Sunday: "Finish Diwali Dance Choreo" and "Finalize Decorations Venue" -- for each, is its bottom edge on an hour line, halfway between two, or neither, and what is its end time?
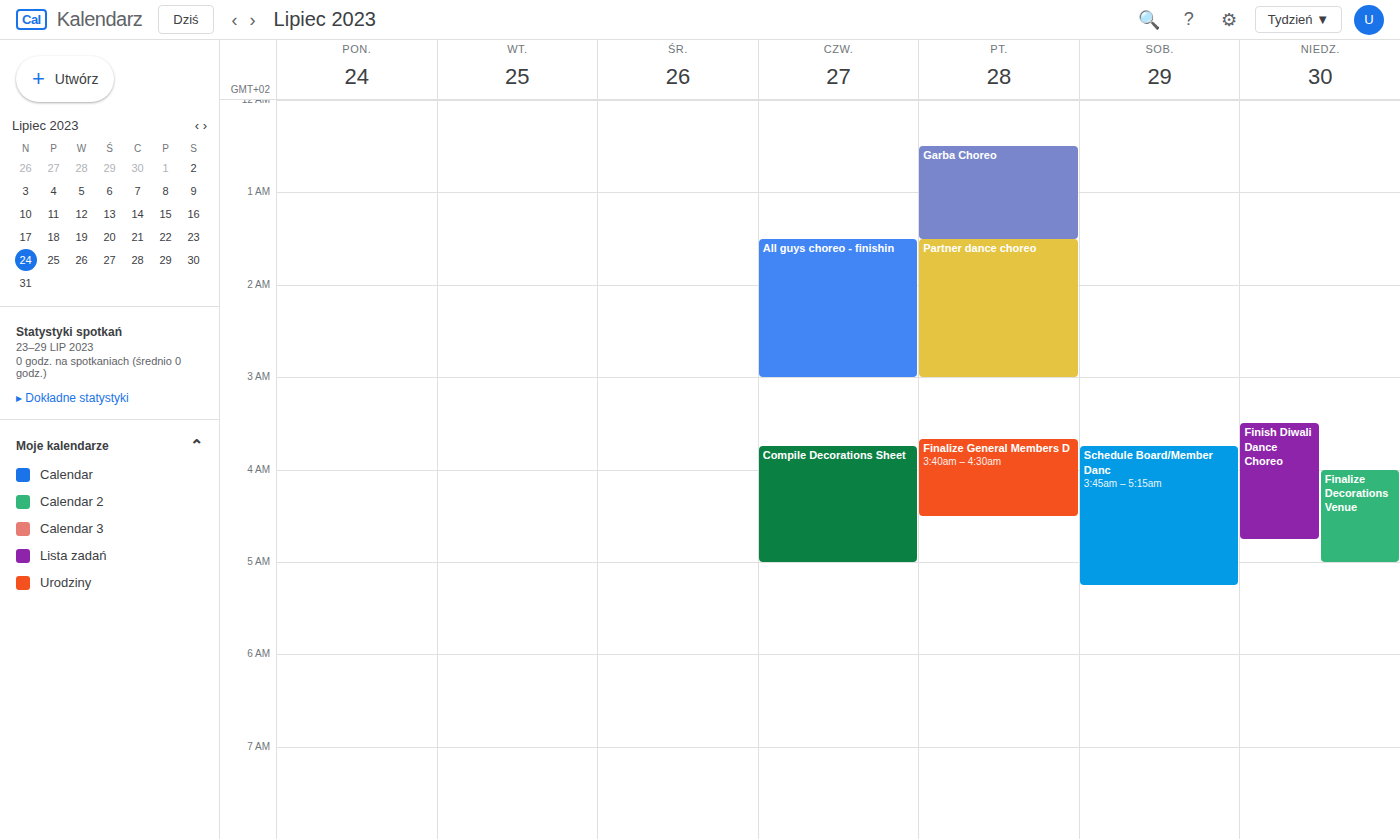
"Finish Diwali Dance Choreo": 4:45 AM, neither: three quarters of the way from the 4 AM line to the 5 AM line. "Finalize Decorations Venue": 5:00 AM, exactly on the 5 AM line.